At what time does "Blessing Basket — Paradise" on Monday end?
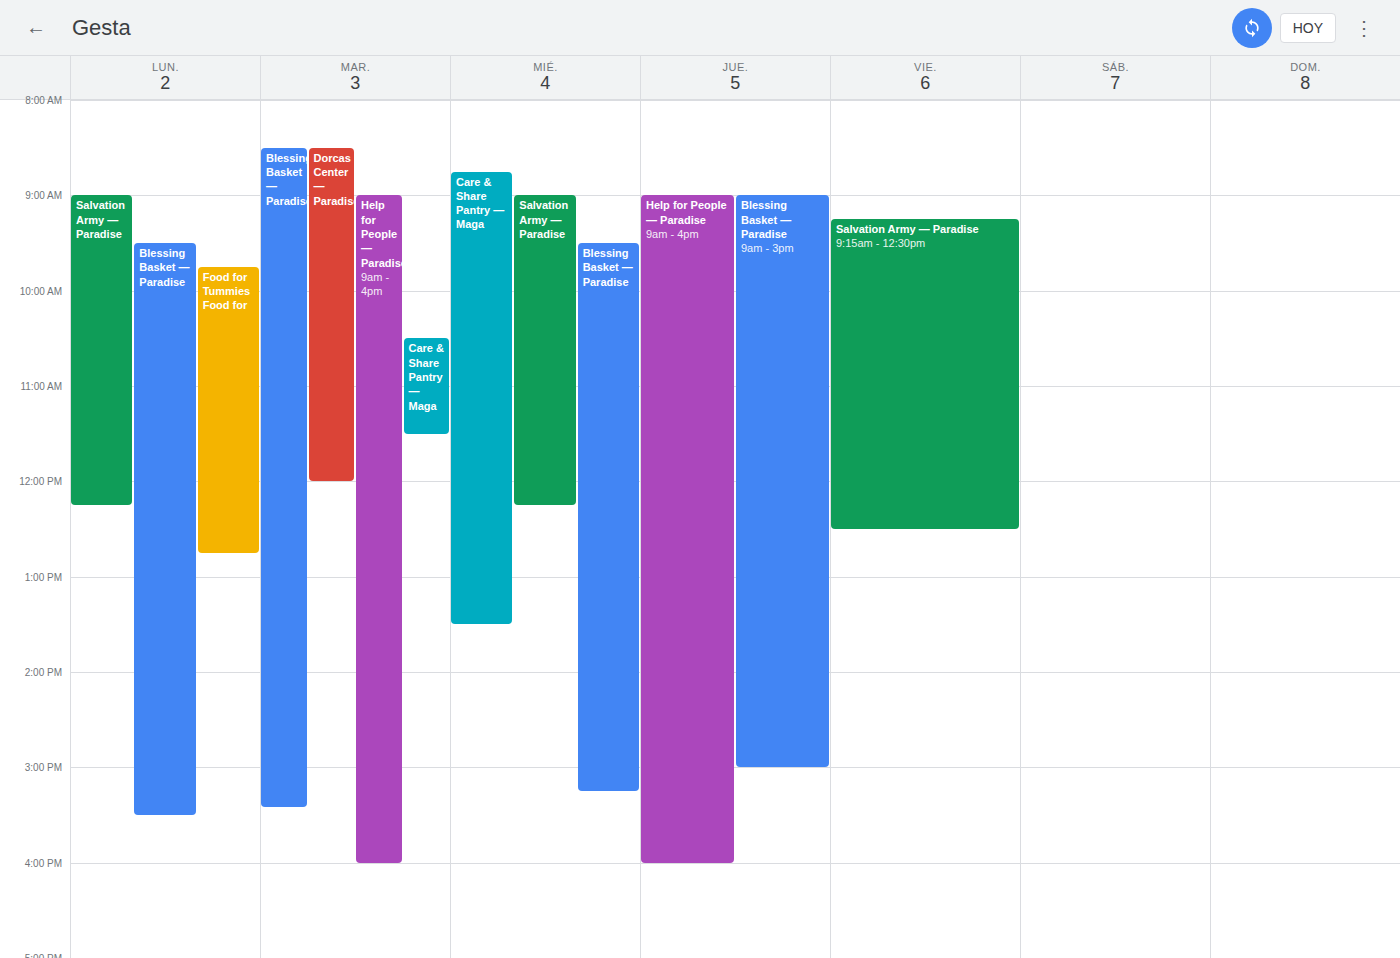
3:30 PM